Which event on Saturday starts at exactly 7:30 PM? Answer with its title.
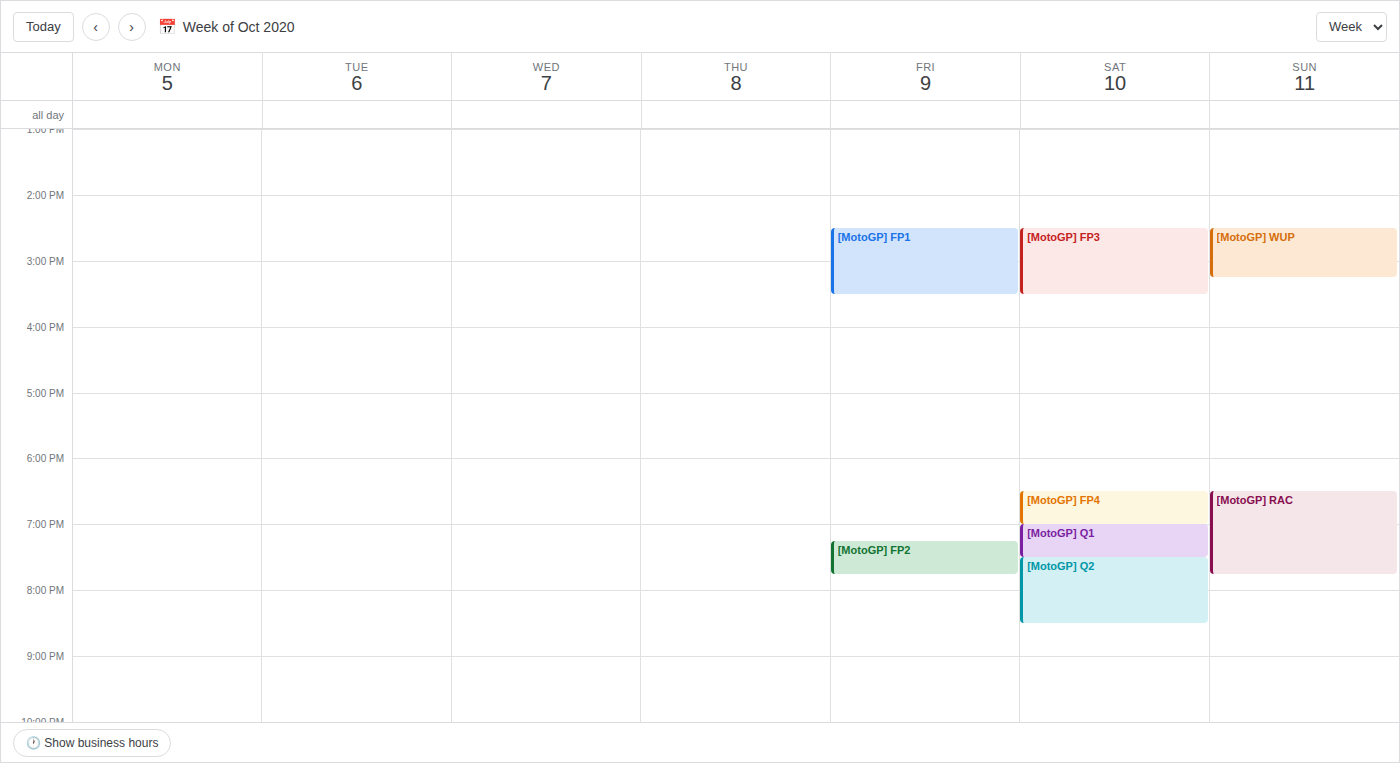
"[MotoGP] Q2"